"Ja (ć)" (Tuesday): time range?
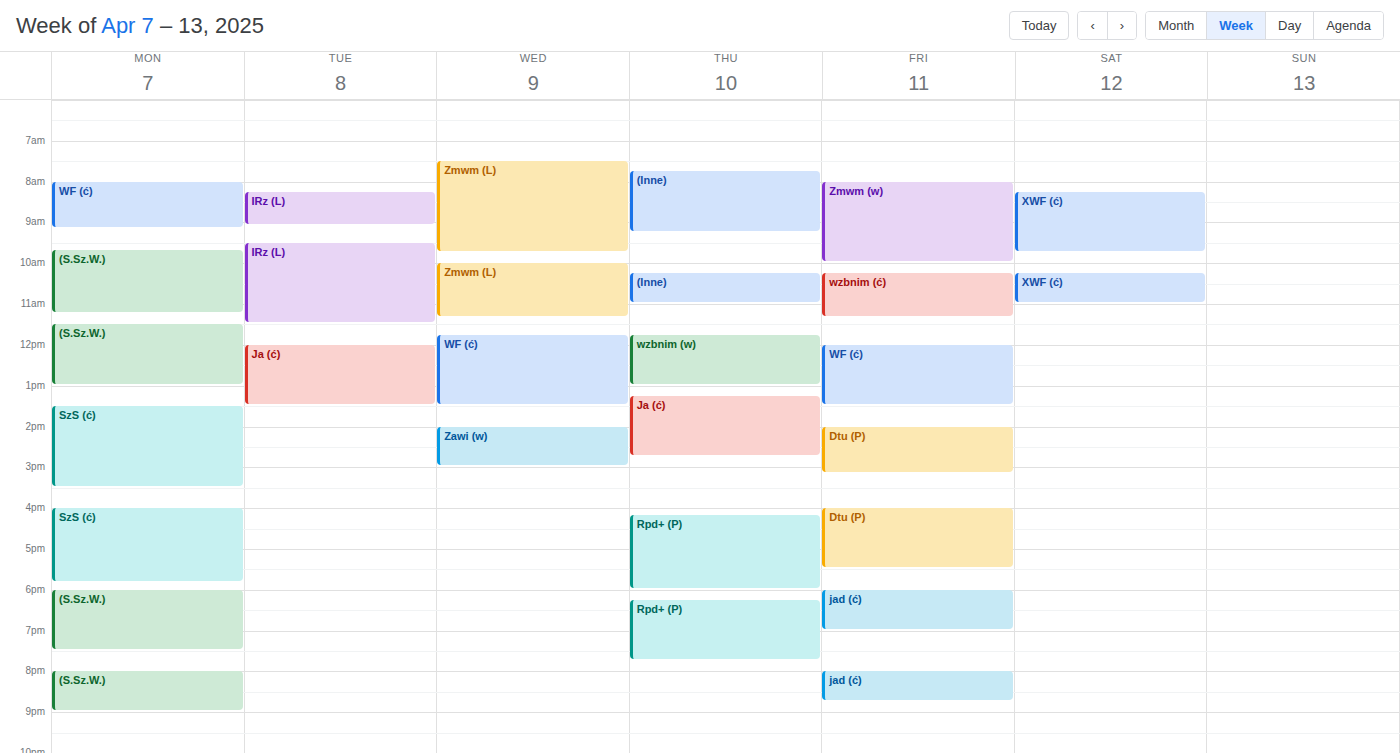
12:00 PM to 1:30 PM